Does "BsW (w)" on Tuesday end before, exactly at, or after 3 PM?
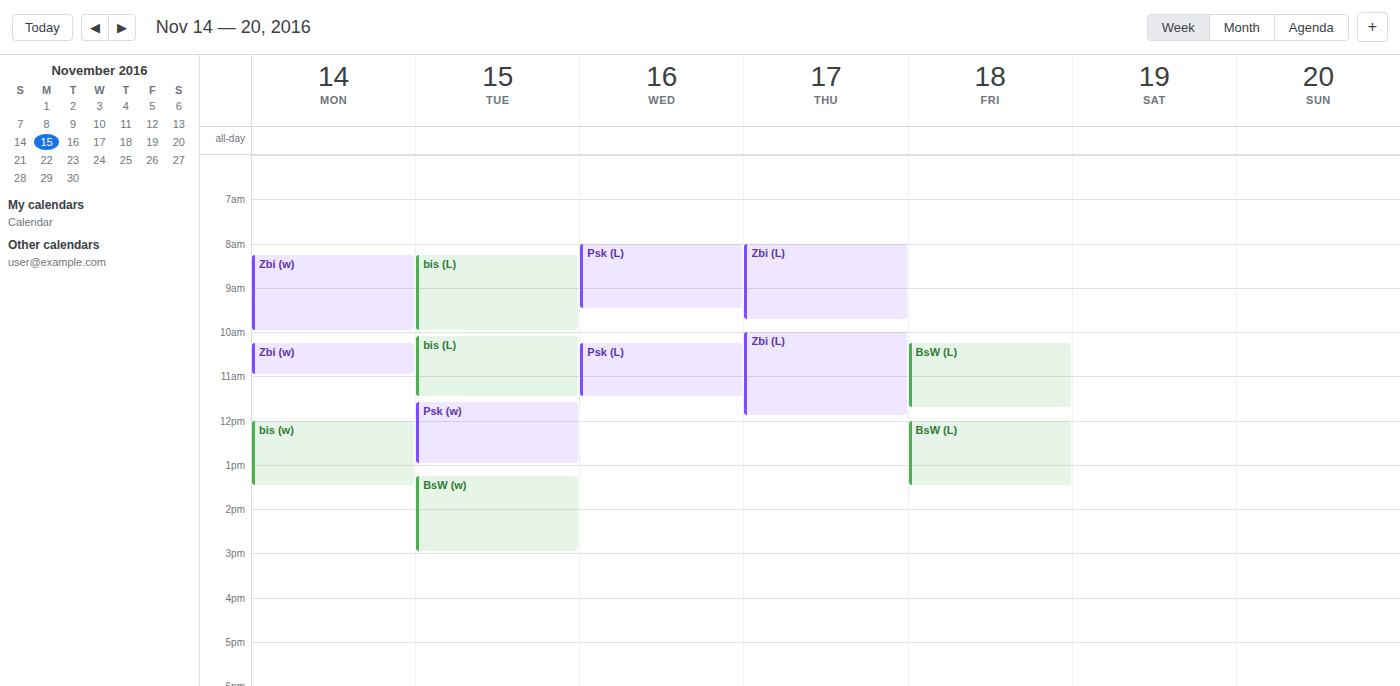
3:00 PM -- exactly at 3 PM, on the 3 PM line.